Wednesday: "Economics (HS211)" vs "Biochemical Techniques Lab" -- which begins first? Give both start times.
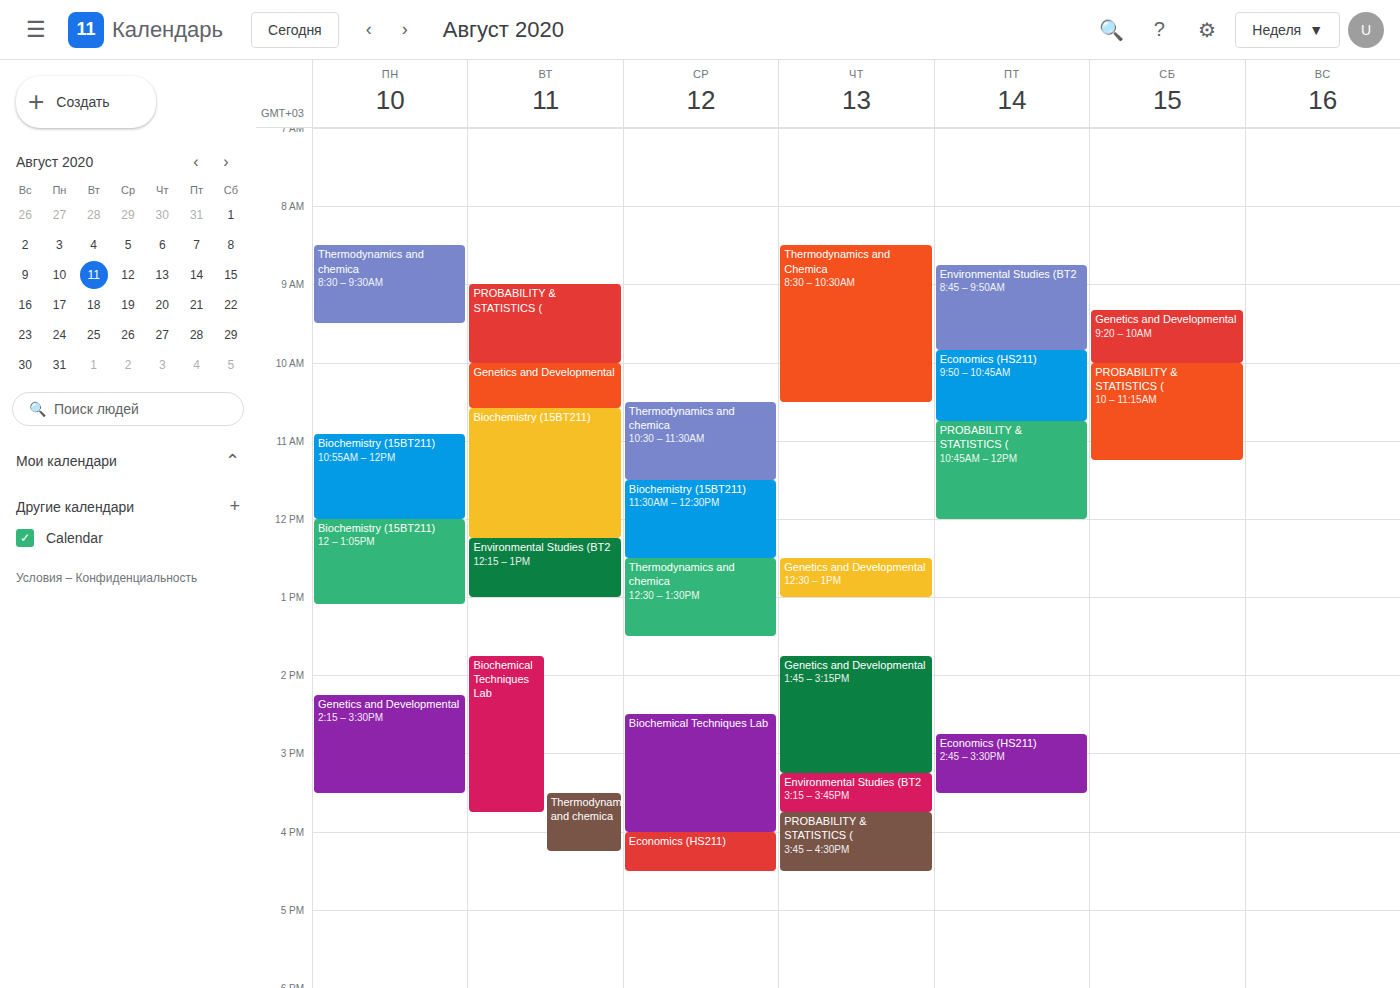
"Biochemical Techniques Lab" 2:30 PM; "Economics (HS211)" 4:00 PM.